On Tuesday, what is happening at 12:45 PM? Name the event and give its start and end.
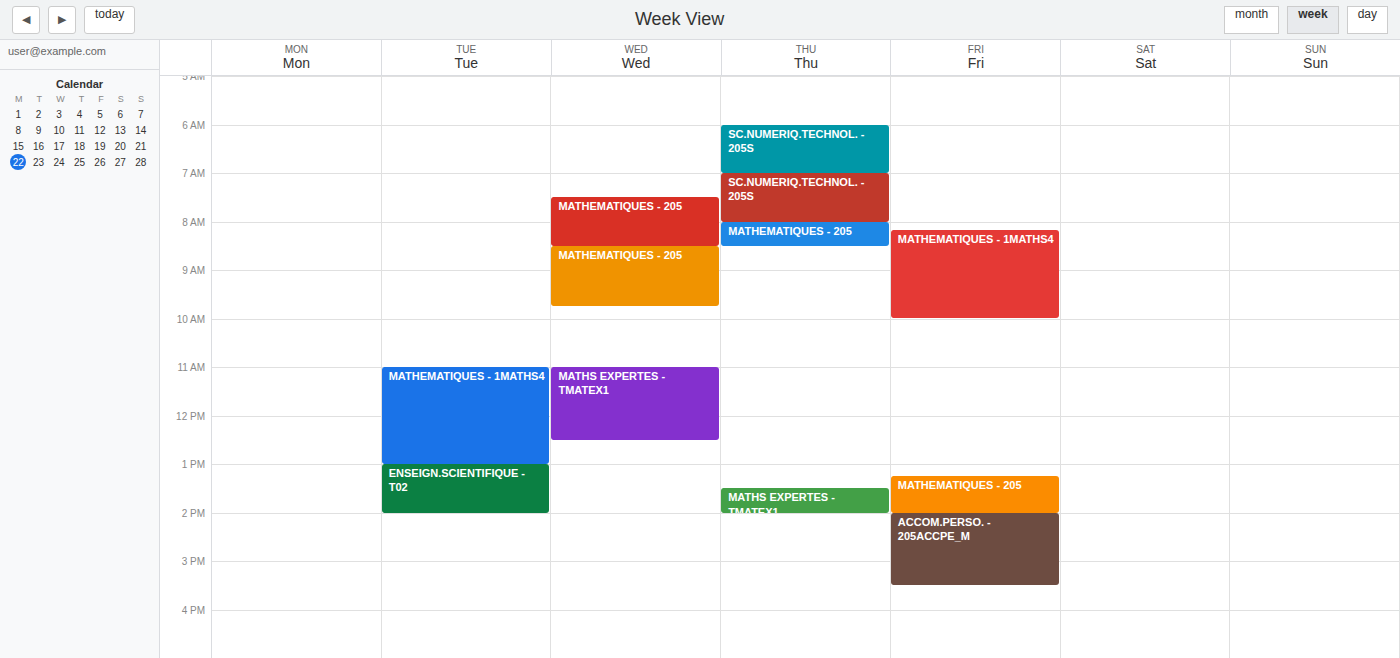
"MATHEMATIQUES - 1MATHS4", 11:00 AM to 1:00 PM